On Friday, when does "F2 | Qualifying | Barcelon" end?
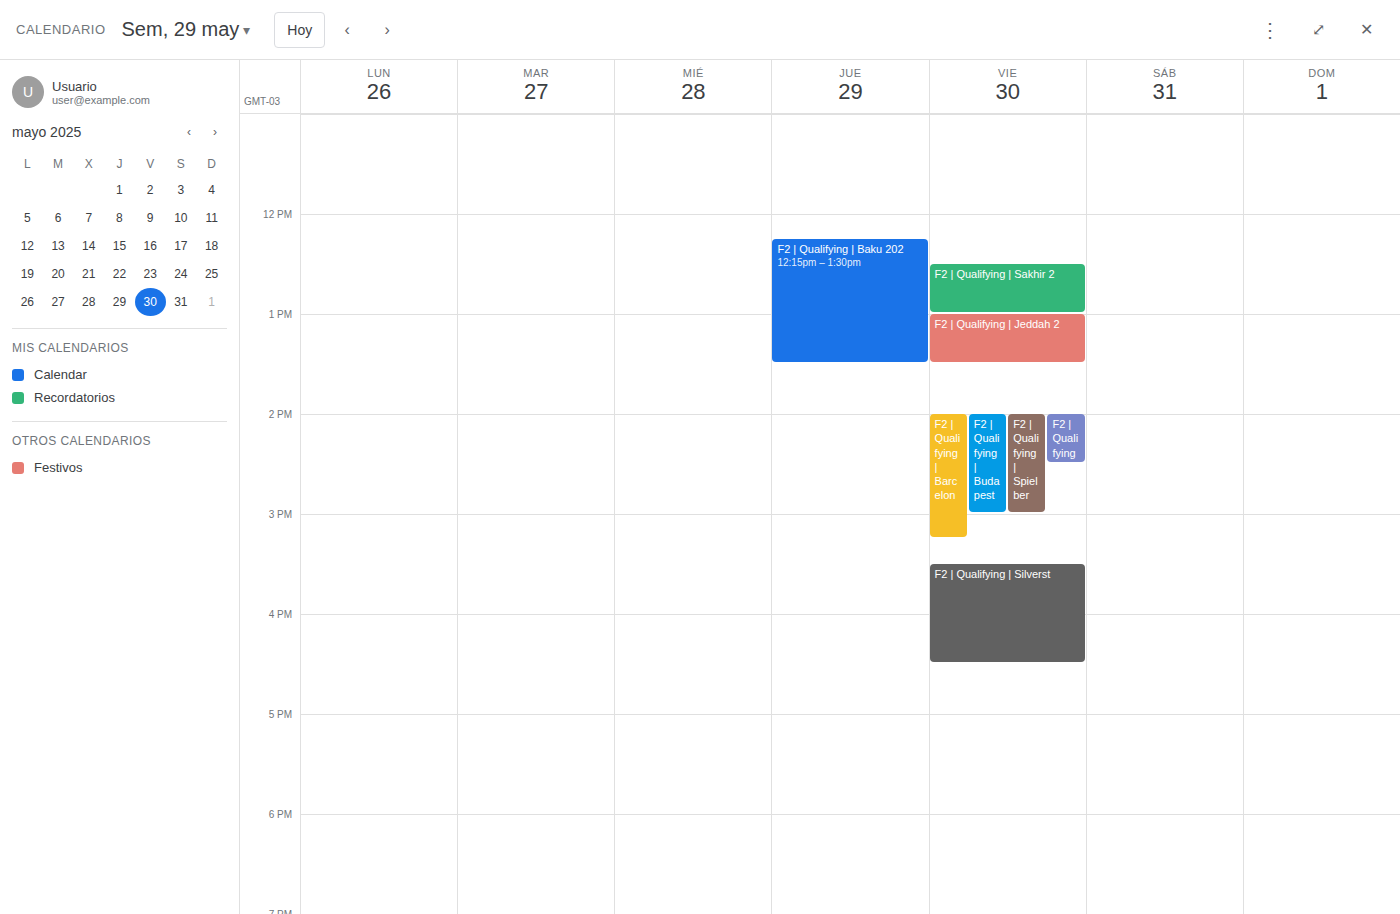
3:15 PM